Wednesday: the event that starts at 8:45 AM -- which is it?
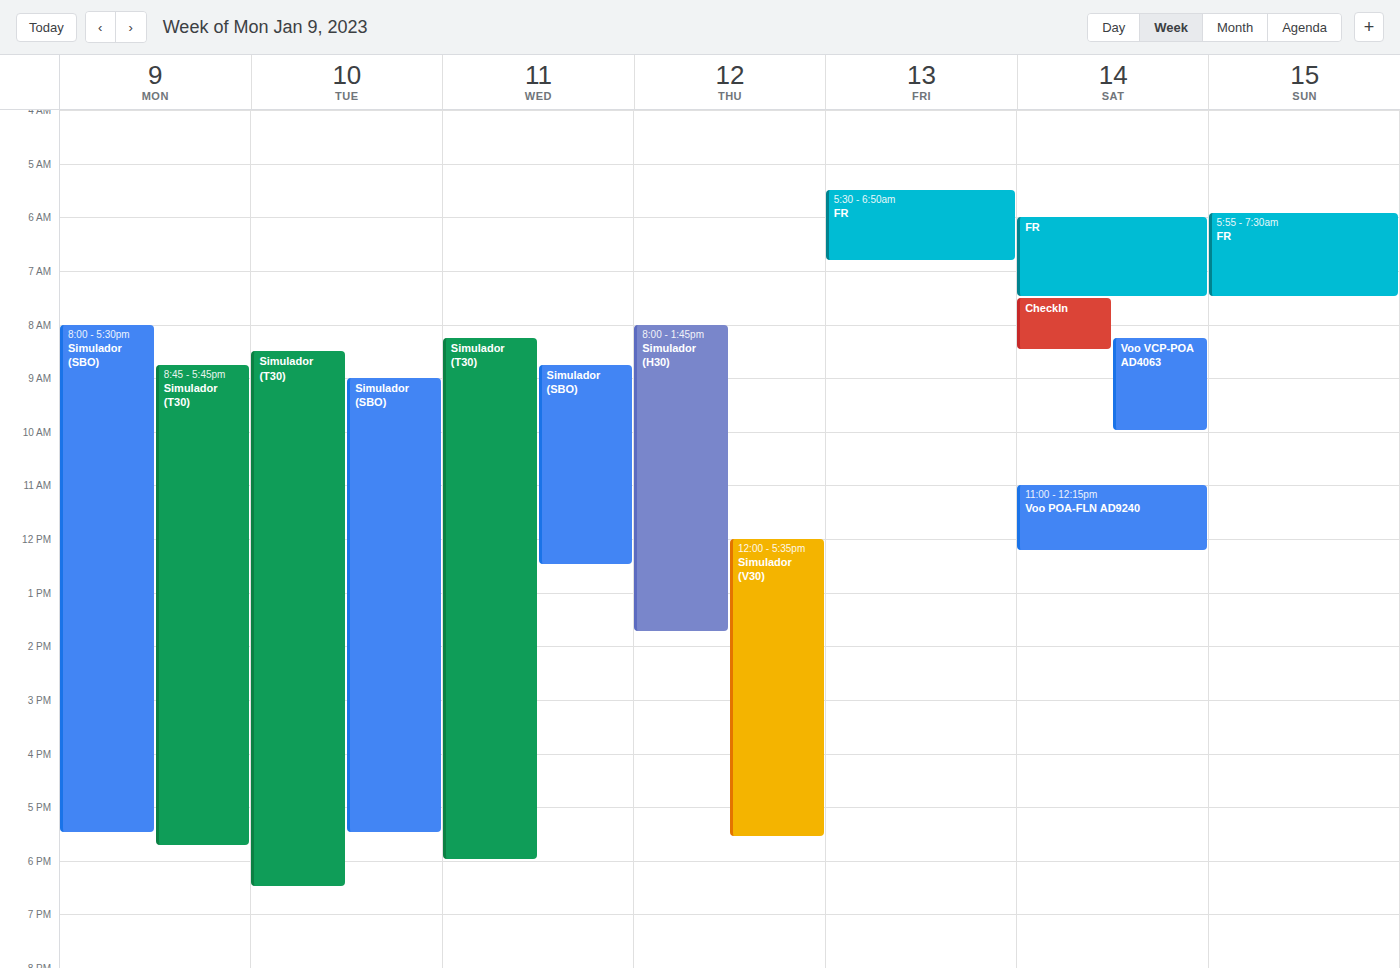
"Simulador (SBO)"